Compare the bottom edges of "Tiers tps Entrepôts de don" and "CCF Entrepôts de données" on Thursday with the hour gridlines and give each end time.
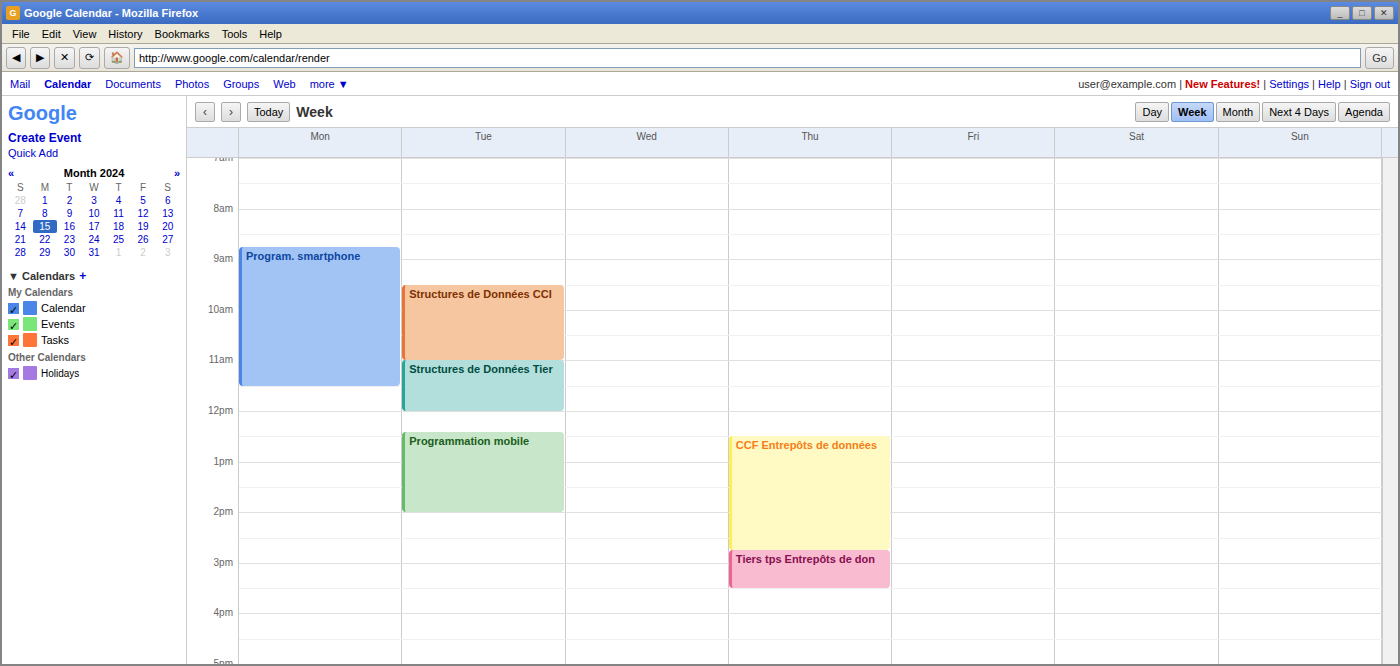
"Tiers tps Entrepôts de don": 3:30 PM, halfway between the 3 PM and 4 PM lines. "CCF Entrepôts de données": 2:45 PM, neither: three quarters of the way from the 2 PM line to the 3 PM line.